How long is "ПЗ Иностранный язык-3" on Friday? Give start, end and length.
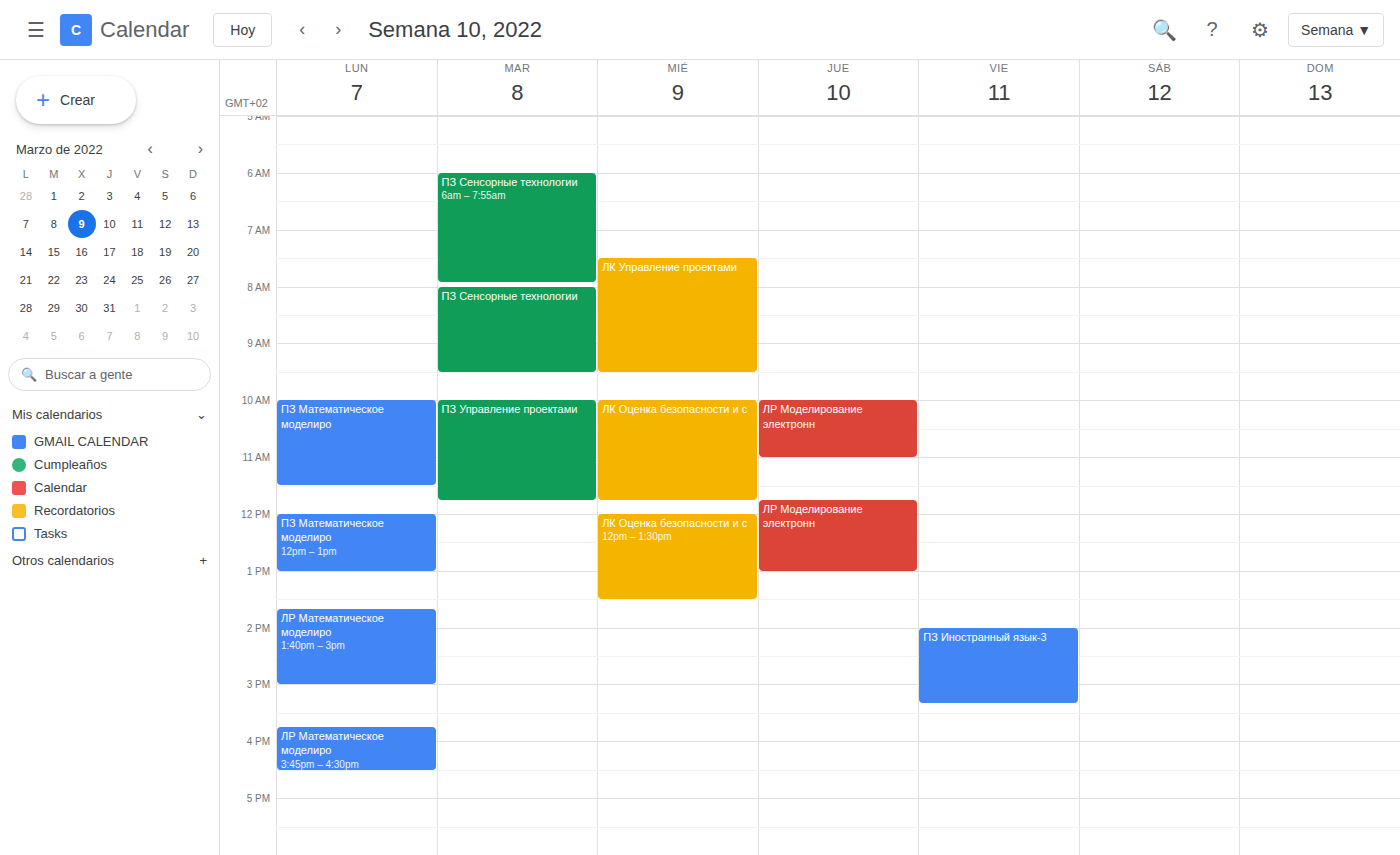
2:00 PM to 3:20 PM, 1 hour 20 minutes